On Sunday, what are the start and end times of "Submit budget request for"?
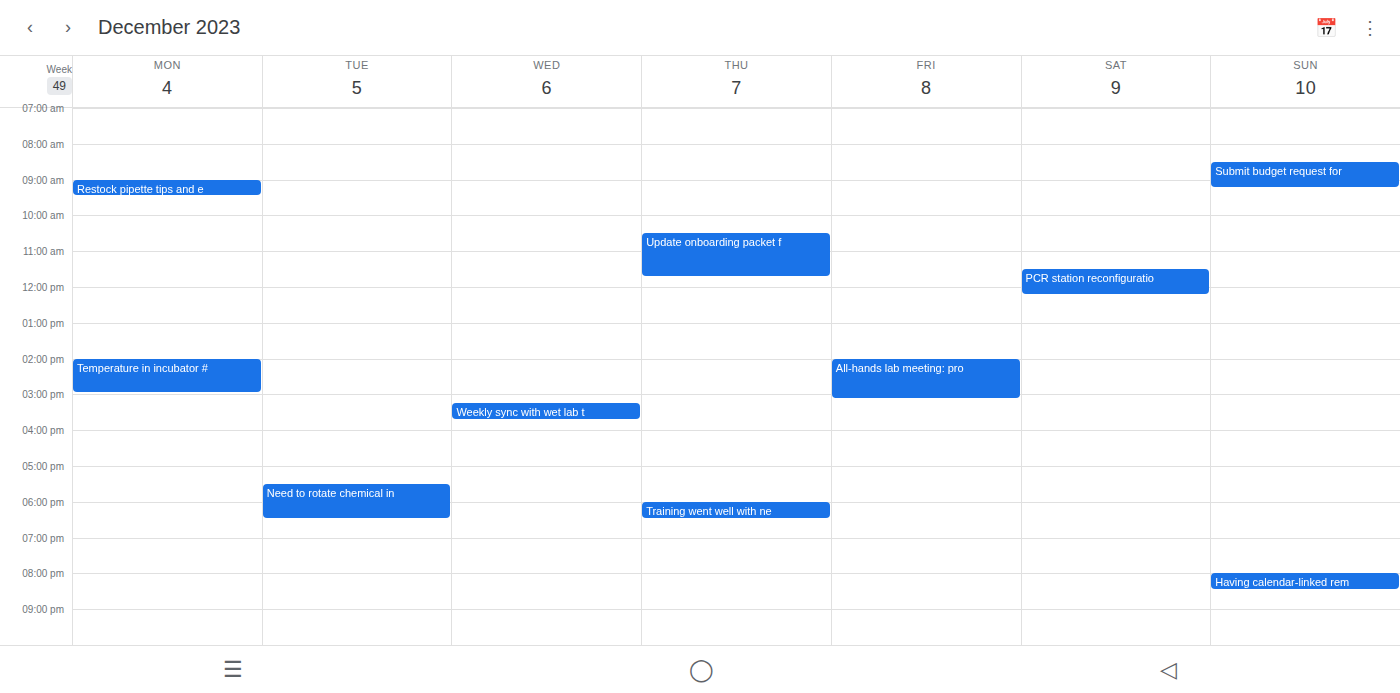
8:30 AM to 9:15 AM